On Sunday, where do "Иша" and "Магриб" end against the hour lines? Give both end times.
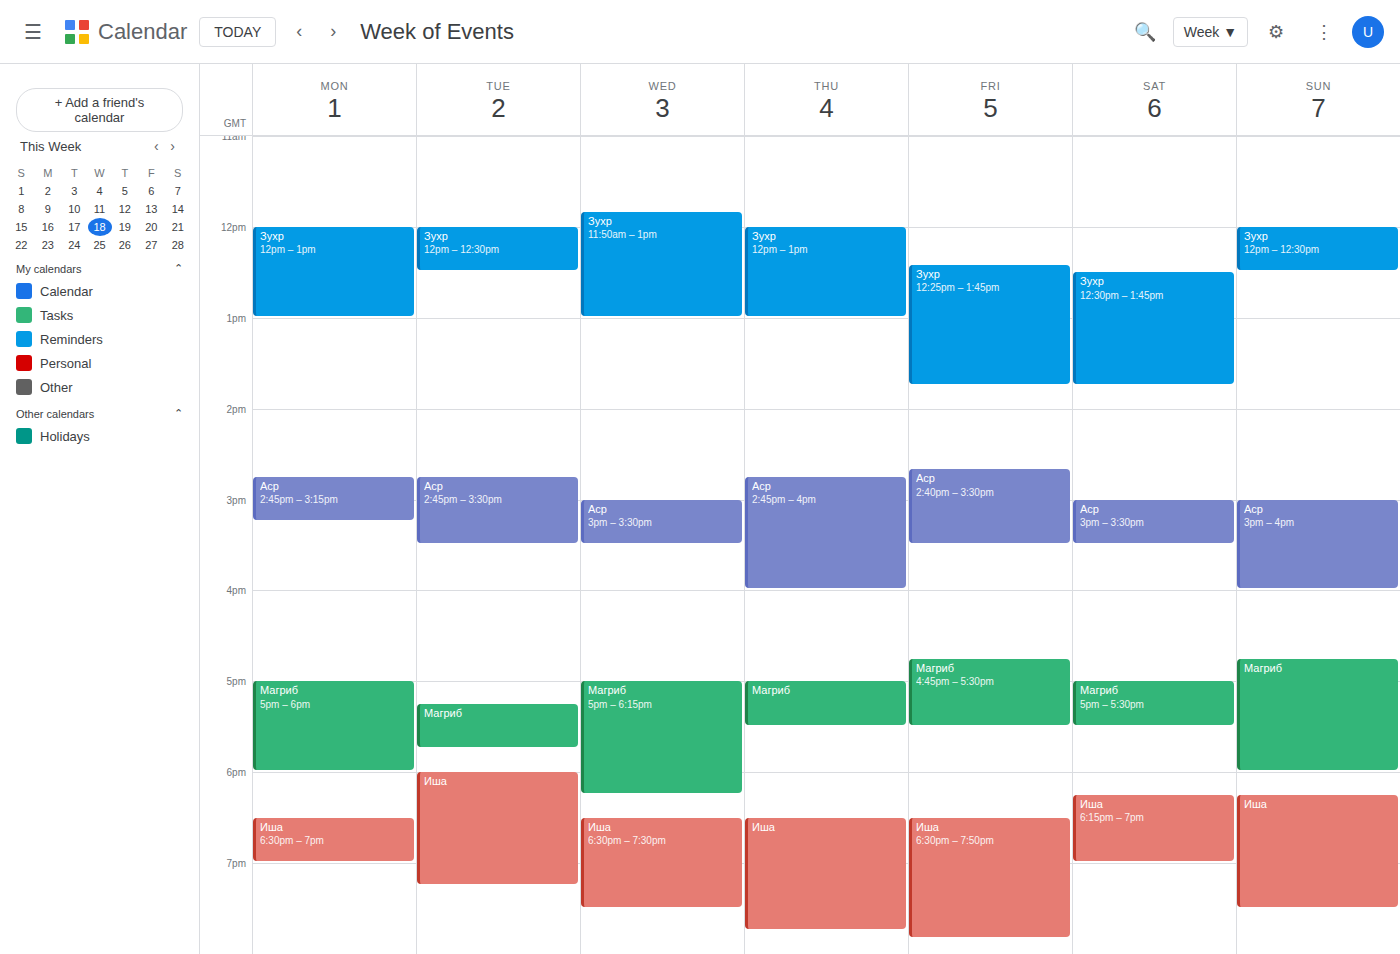
"Иша": 19:30, halfway between the 19:00 and 20:00 lines. "Магриб": 18:00, exactly on the 18:00 line.